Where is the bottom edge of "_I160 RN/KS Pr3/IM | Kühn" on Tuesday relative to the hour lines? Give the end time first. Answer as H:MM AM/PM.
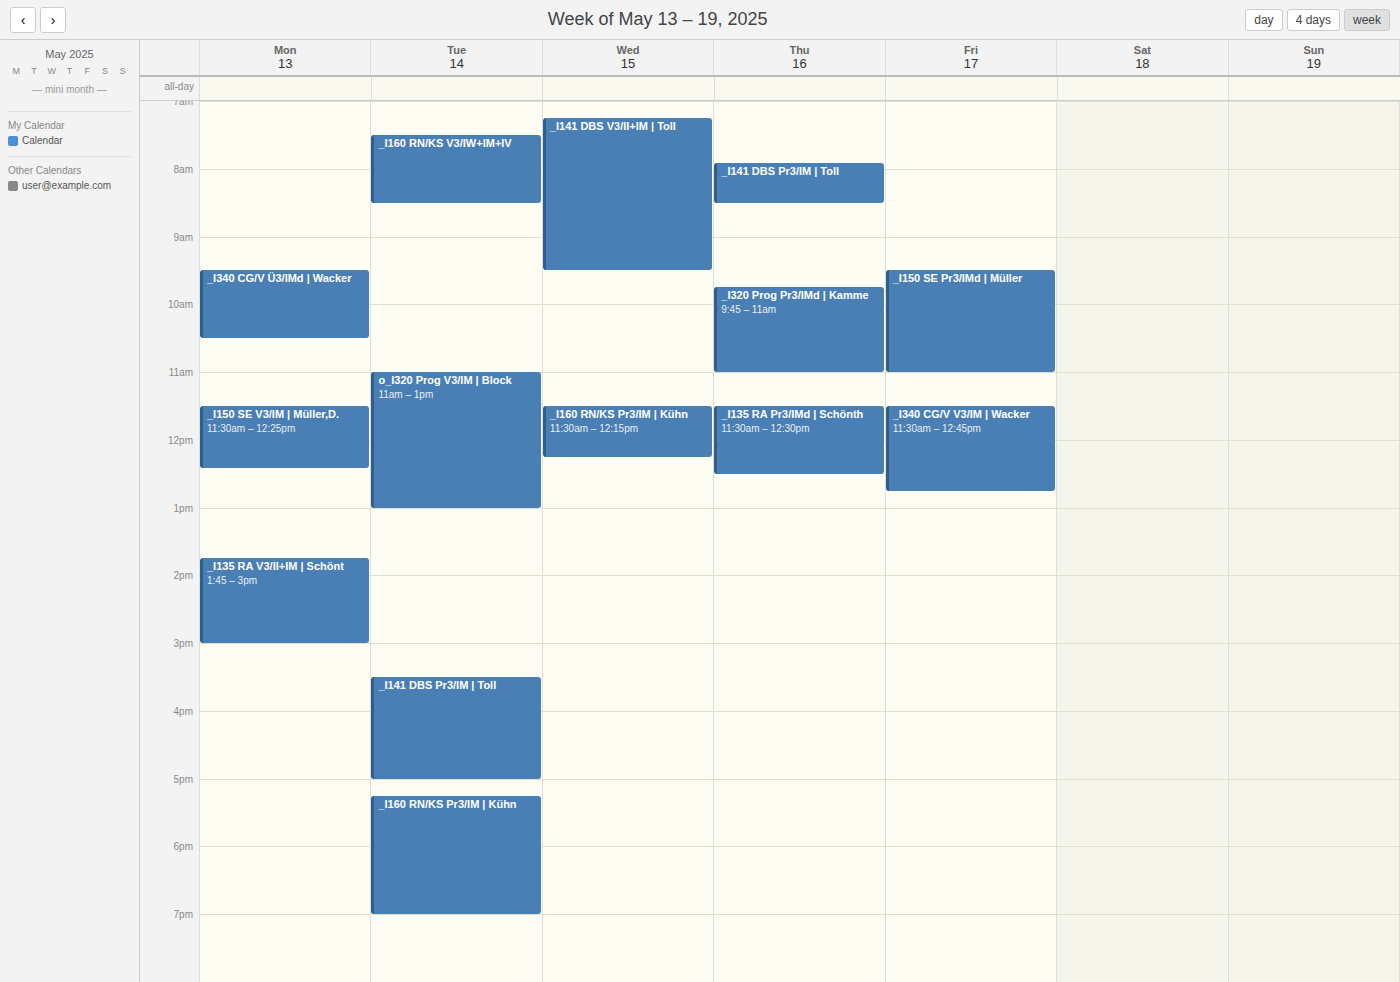
7:00 PM -- exactly on the 7 PM line.